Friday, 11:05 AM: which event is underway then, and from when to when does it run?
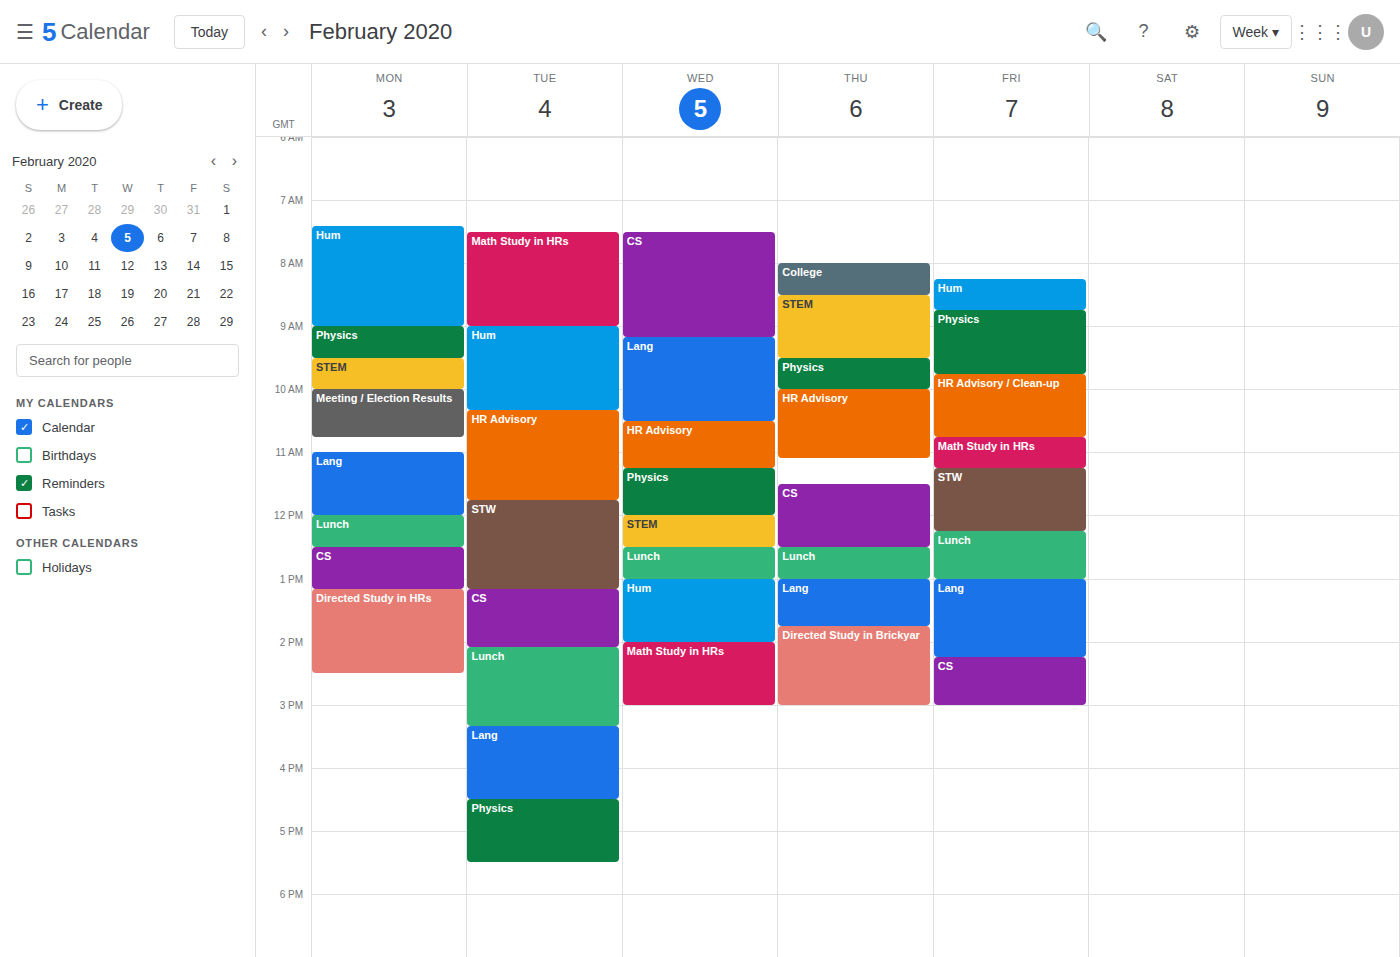
"Math Study in HRs", 10:45 AM to 11:15 AM